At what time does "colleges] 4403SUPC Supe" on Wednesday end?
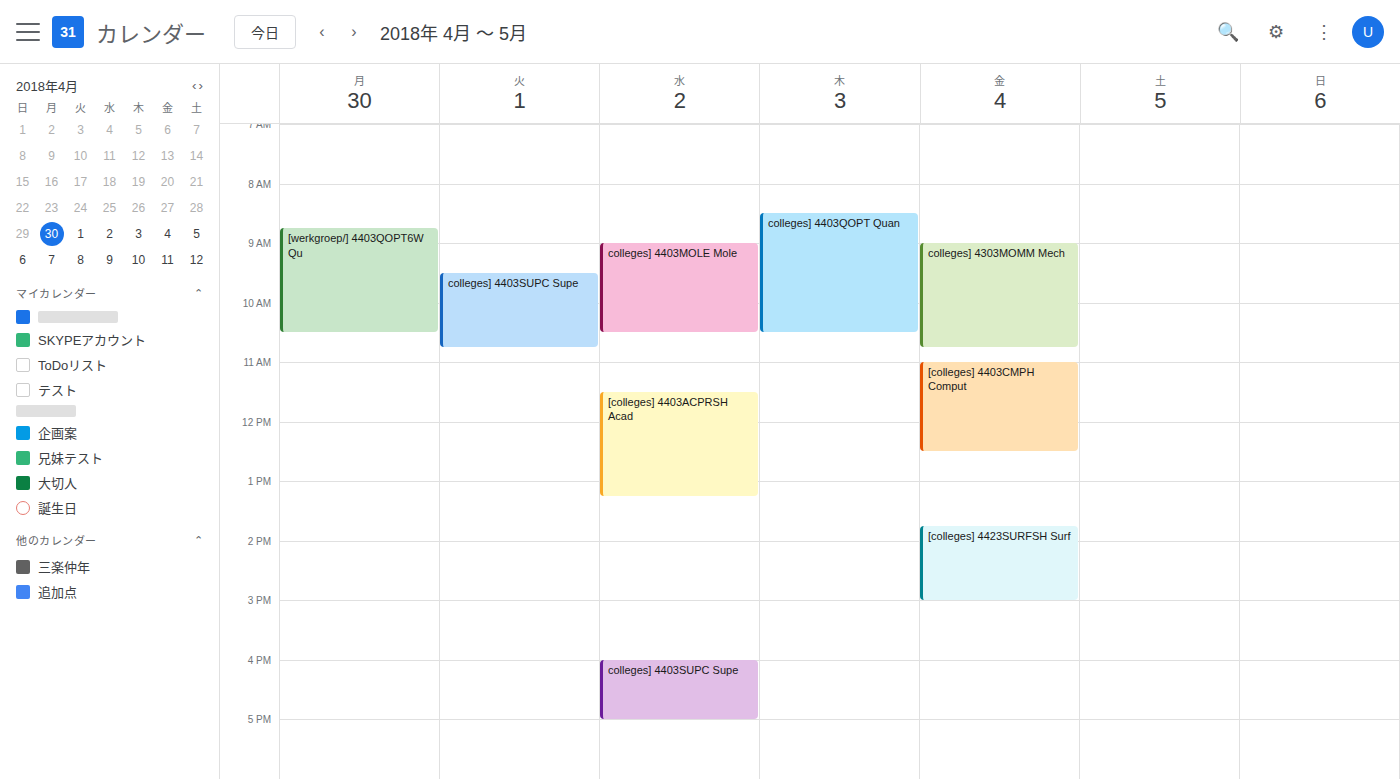
5:00 PM